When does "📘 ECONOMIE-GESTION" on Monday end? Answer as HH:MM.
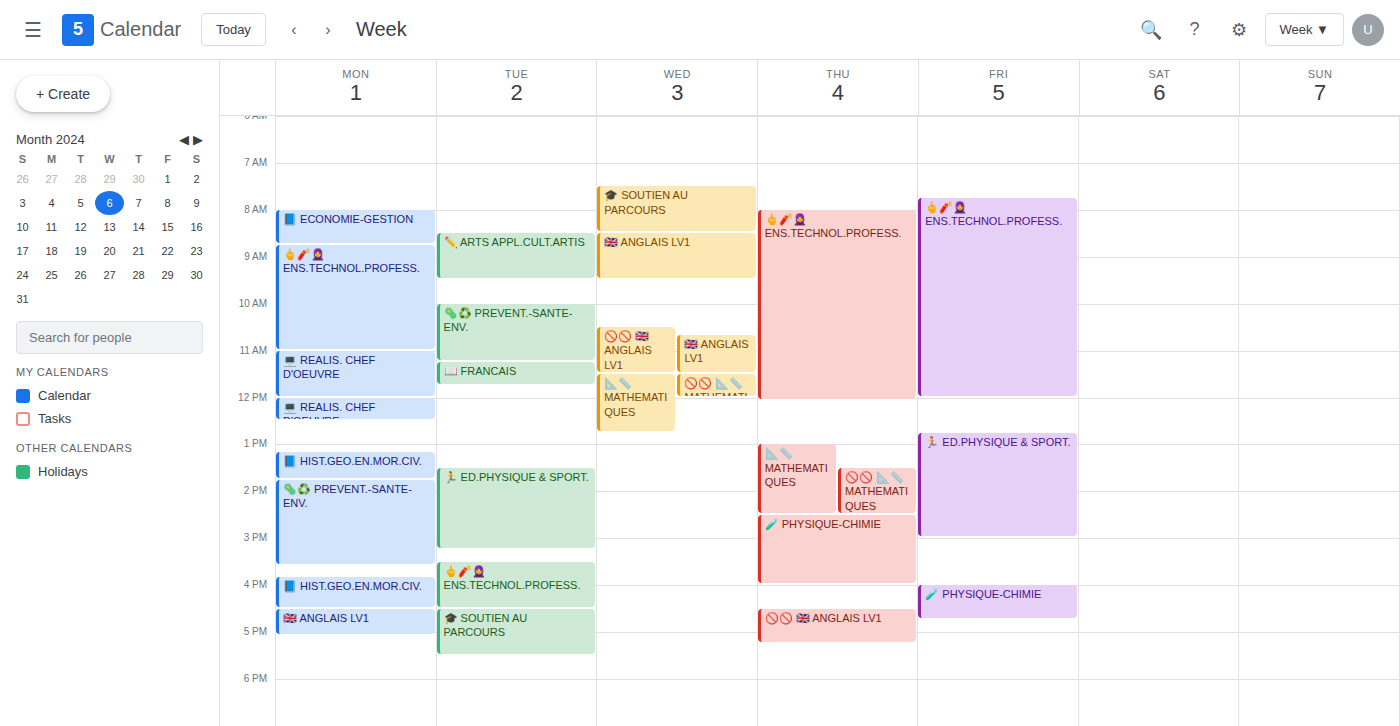
08:45